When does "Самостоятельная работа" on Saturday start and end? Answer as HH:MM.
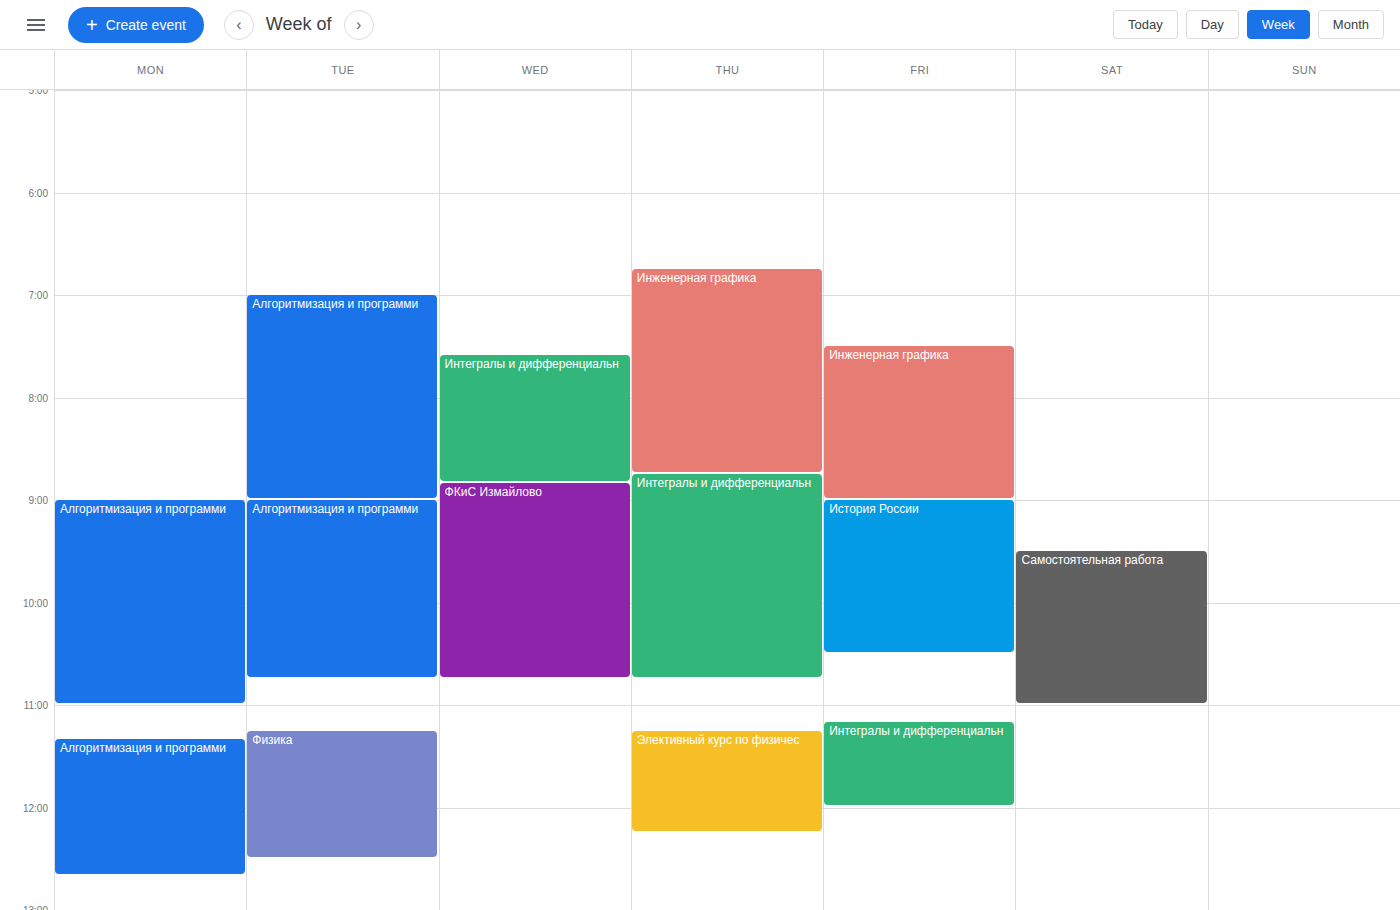
09:30 to 11:00